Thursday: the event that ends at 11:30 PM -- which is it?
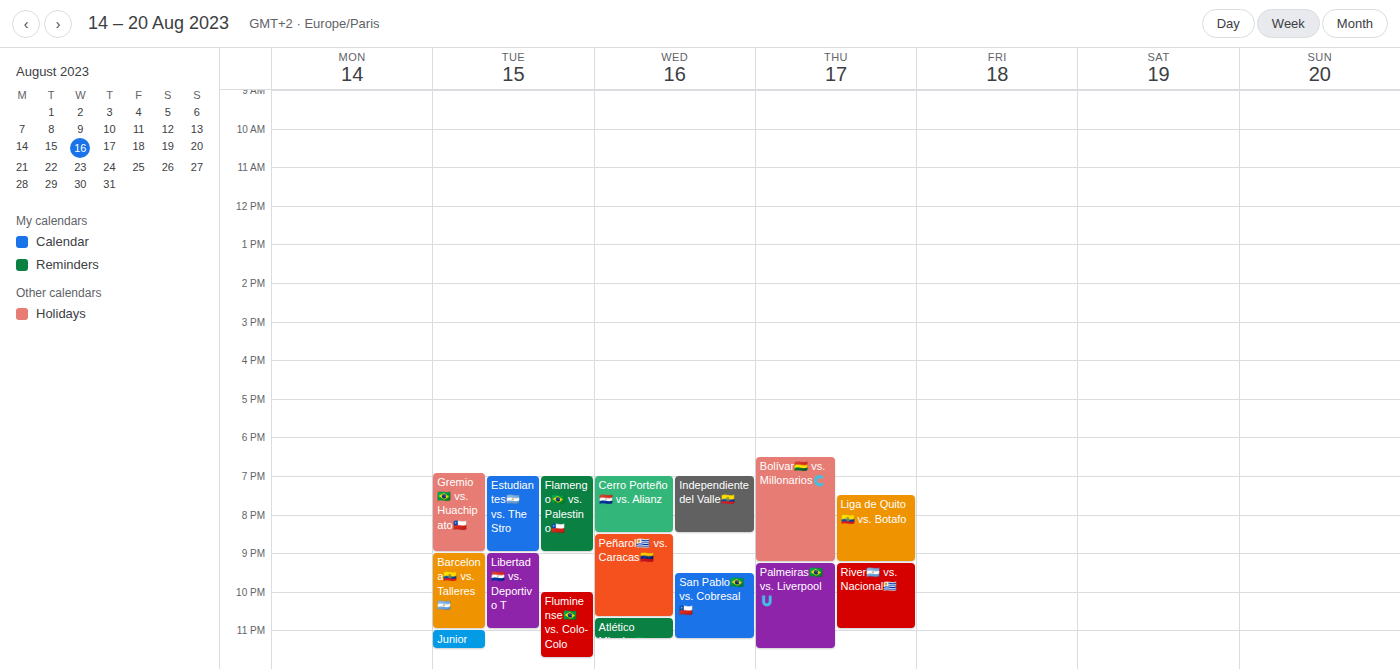
"Palmeiras🇧🇷 vs. Liverpool🇺"